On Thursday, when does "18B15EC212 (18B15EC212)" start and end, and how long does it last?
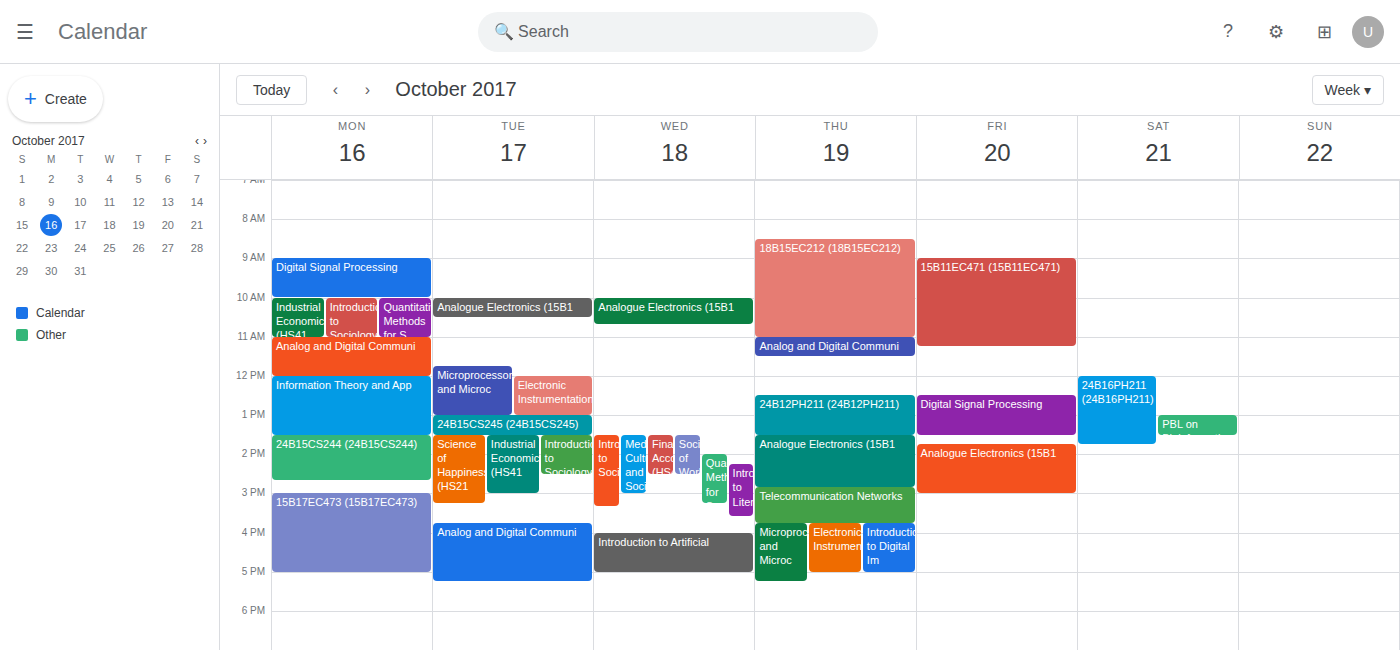
8:30 AM to 11:00 AM, 2 hours 30 minutes